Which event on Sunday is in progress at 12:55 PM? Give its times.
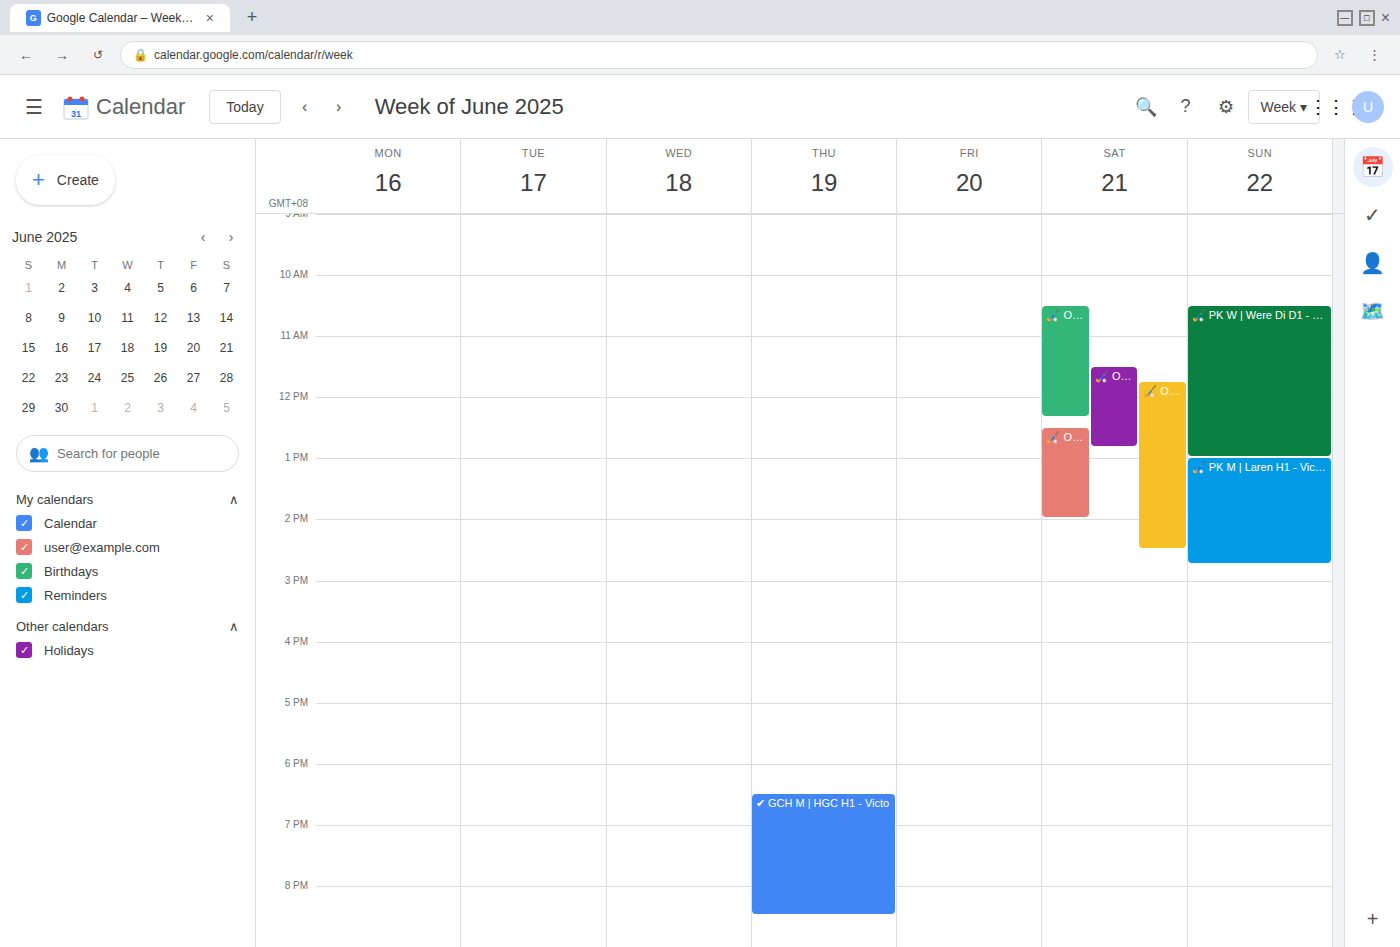
"🏑 PK W | Were Di D1 - Vict", 10:30 AM to 1:00 PM